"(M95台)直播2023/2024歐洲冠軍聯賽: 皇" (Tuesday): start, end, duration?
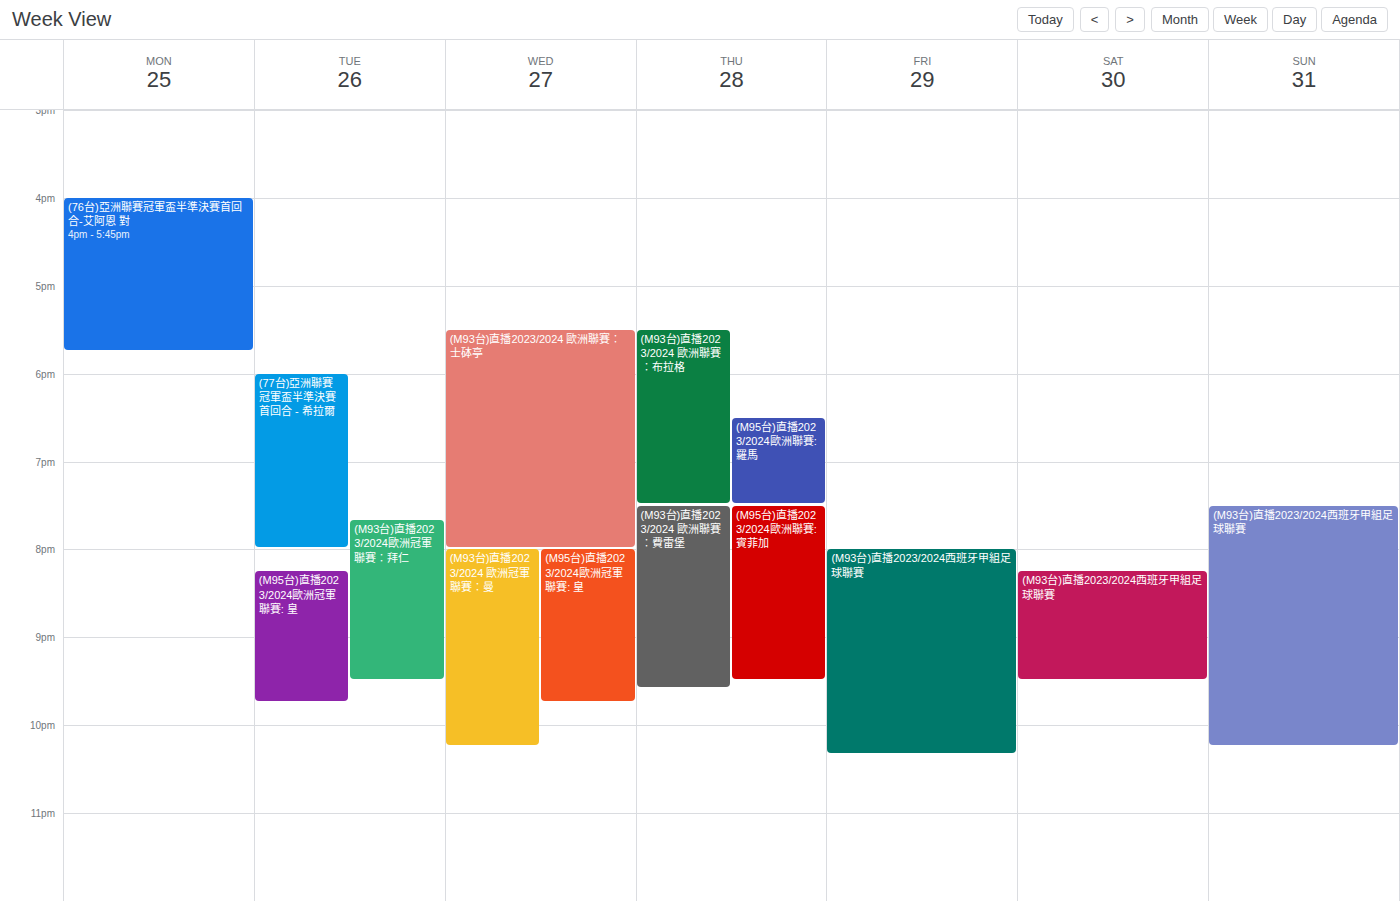
8:15 PM to 9:45 PM, 1 hour 30 minutes